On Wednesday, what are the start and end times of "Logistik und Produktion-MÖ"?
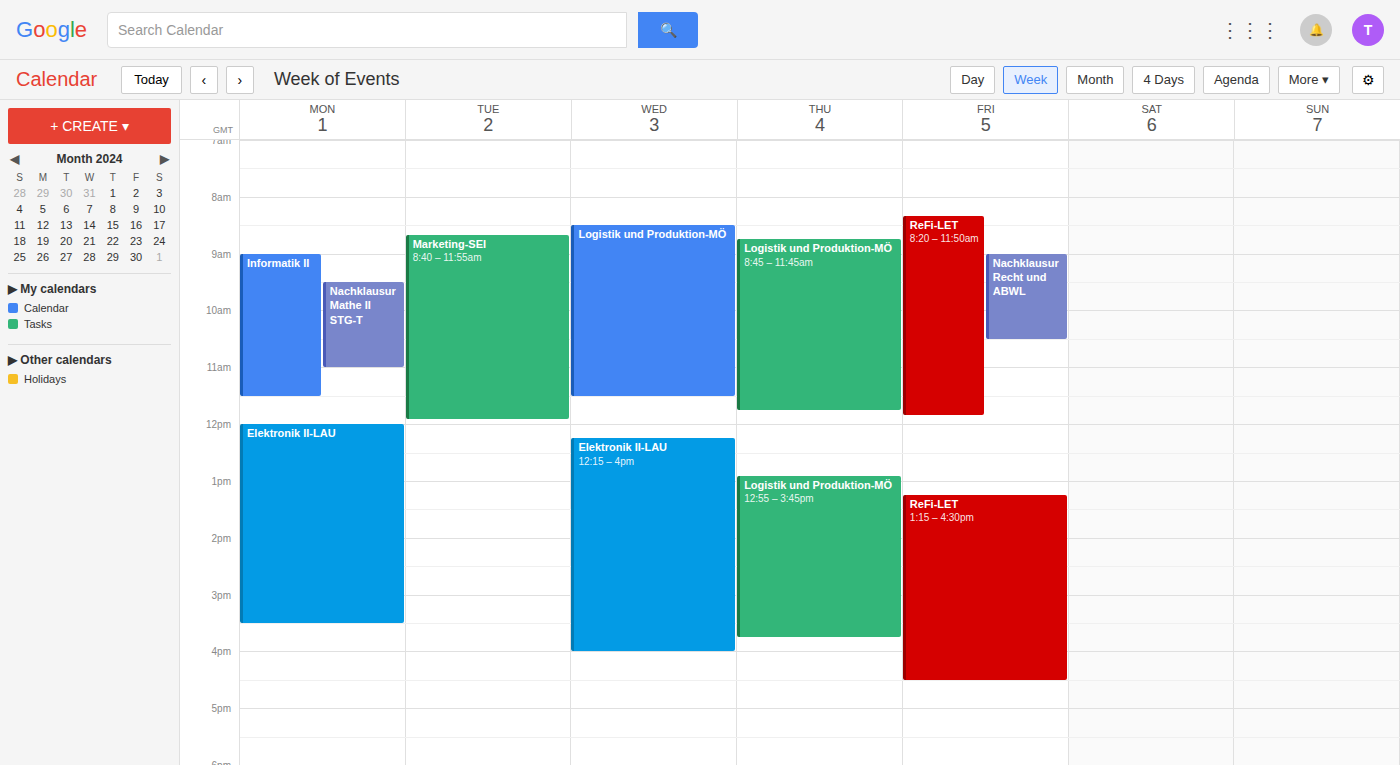
8:30 AM to 11:30 AM